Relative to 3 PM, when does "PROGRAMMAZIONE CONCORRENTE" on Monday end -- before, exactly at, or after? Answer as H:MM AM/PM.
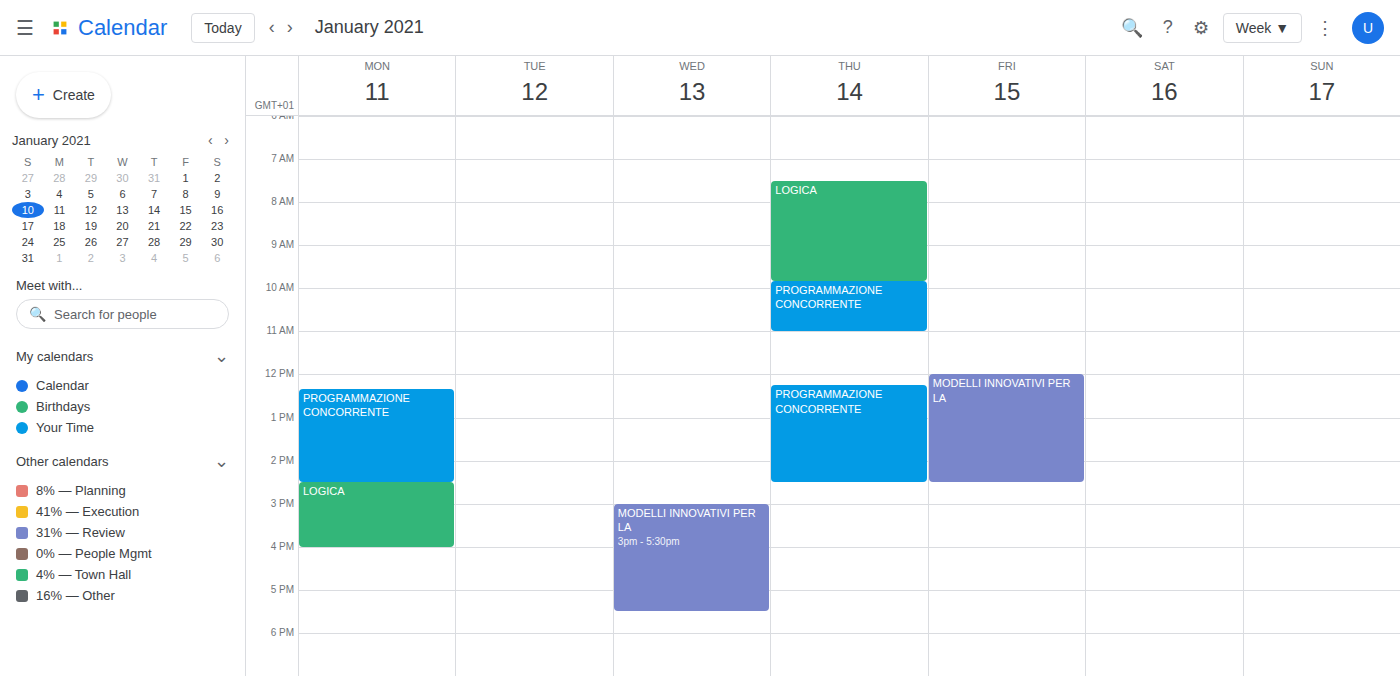
2:30 PM -- before 3 PM, 30 minutes above the 3 PM line.